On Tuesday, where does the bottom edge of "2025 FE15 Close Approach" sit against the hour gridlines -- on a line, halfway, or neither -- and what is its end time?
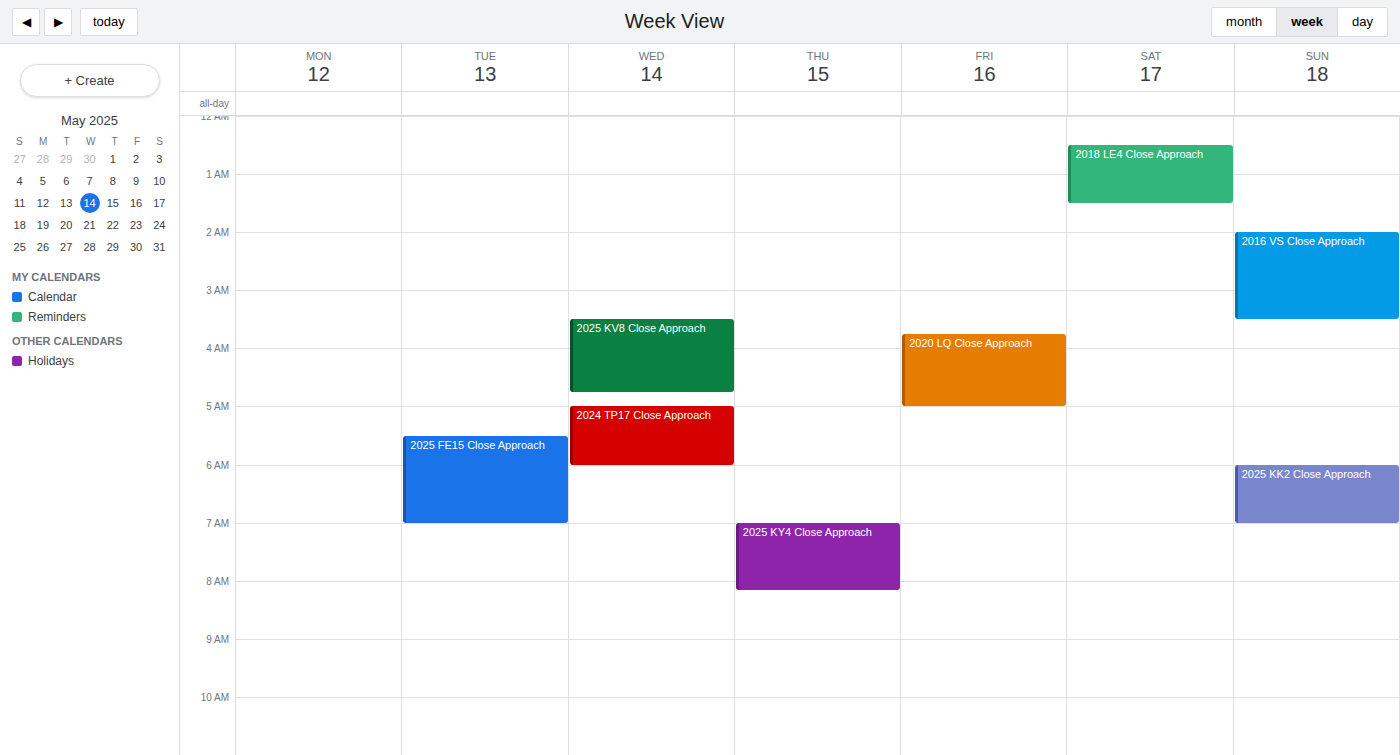
7:00 AM -- exactly on the 7 AM line.